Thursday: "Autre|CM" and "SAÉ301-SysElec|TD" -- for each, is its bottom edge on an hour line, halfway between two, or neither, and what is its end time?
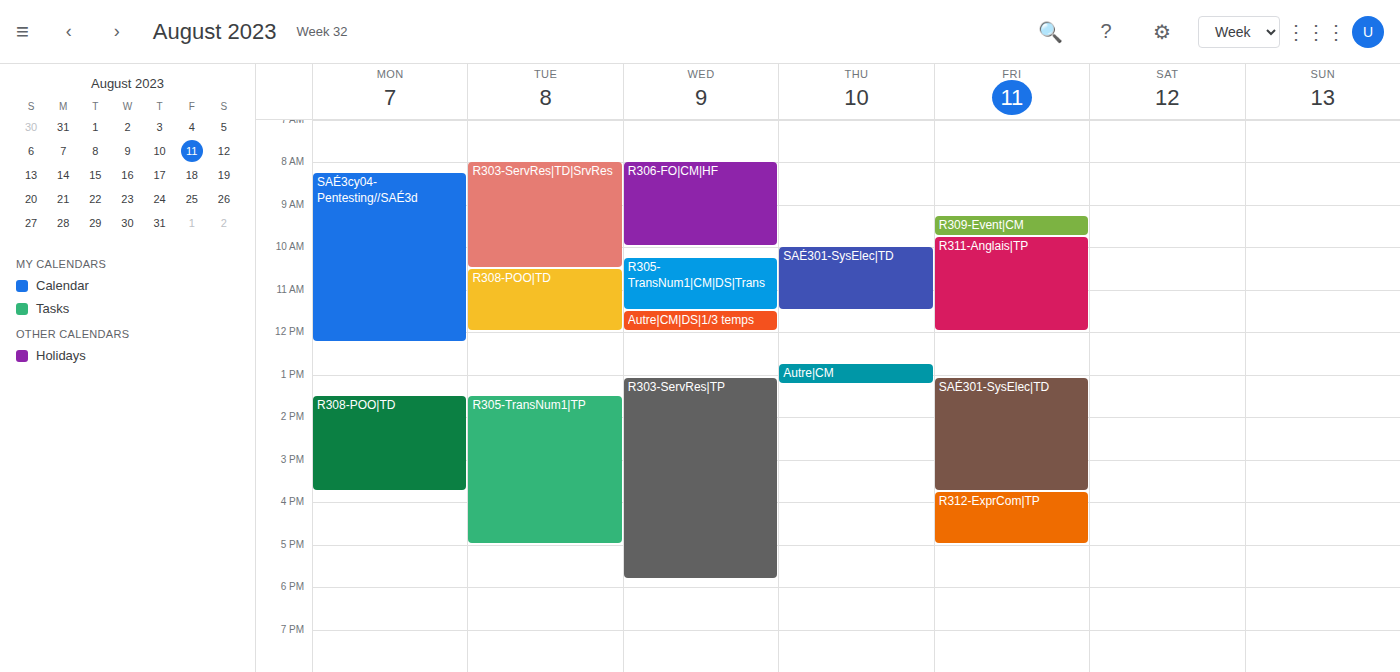
"Autre|CM": 13:15, neither: a quarter of the way from the 13:00 line to the 14:00 line. "SAÉ301-SysElec|TD": 11:30, halfway between the 11:00 and 12:00 lines.